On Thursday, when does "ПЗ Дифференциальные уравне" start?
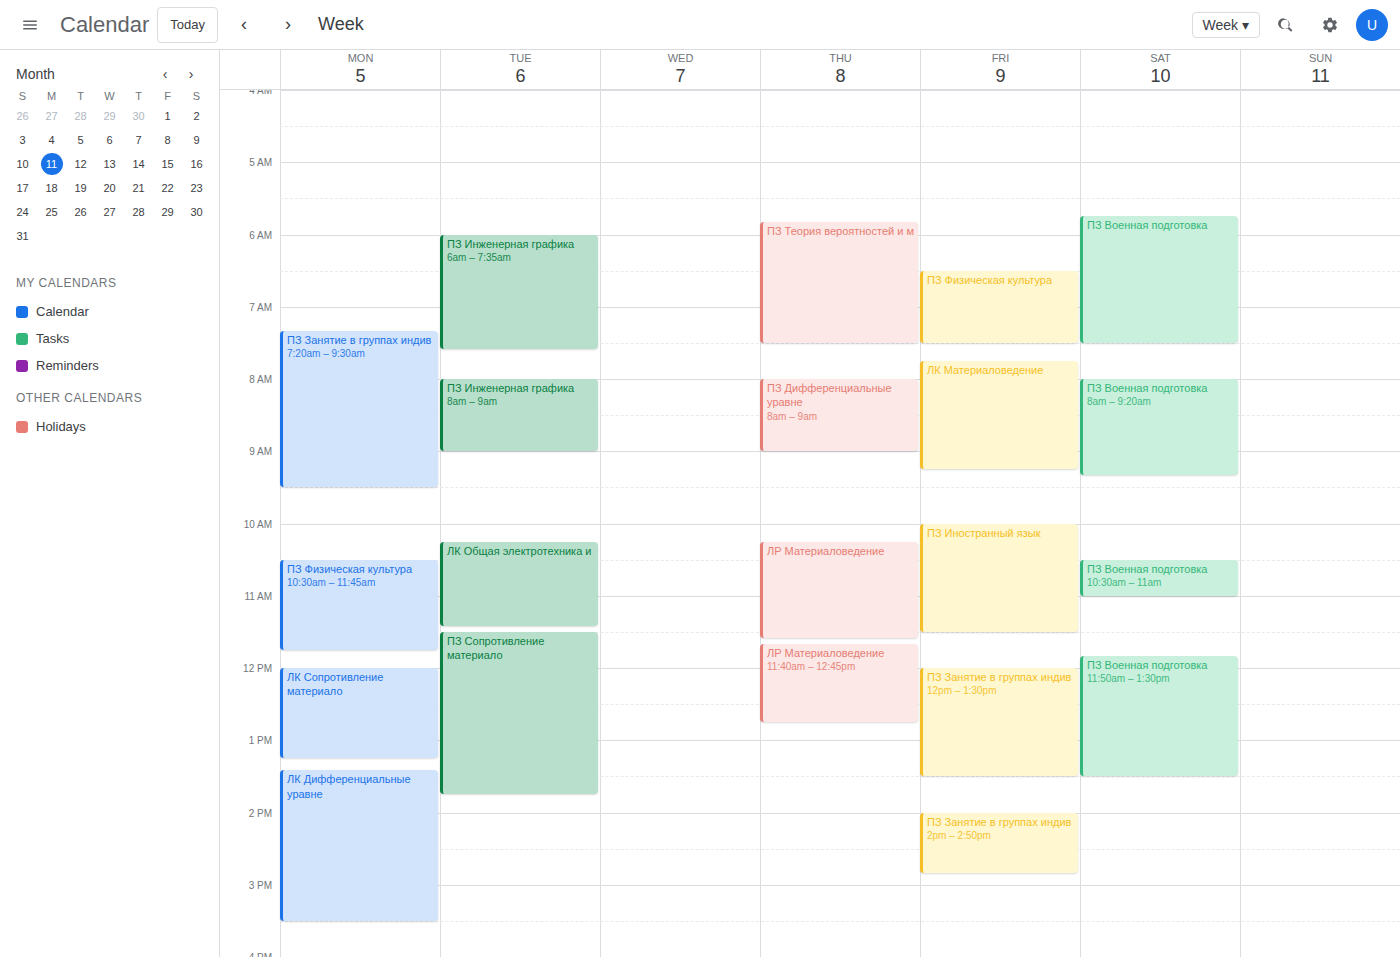
08:00